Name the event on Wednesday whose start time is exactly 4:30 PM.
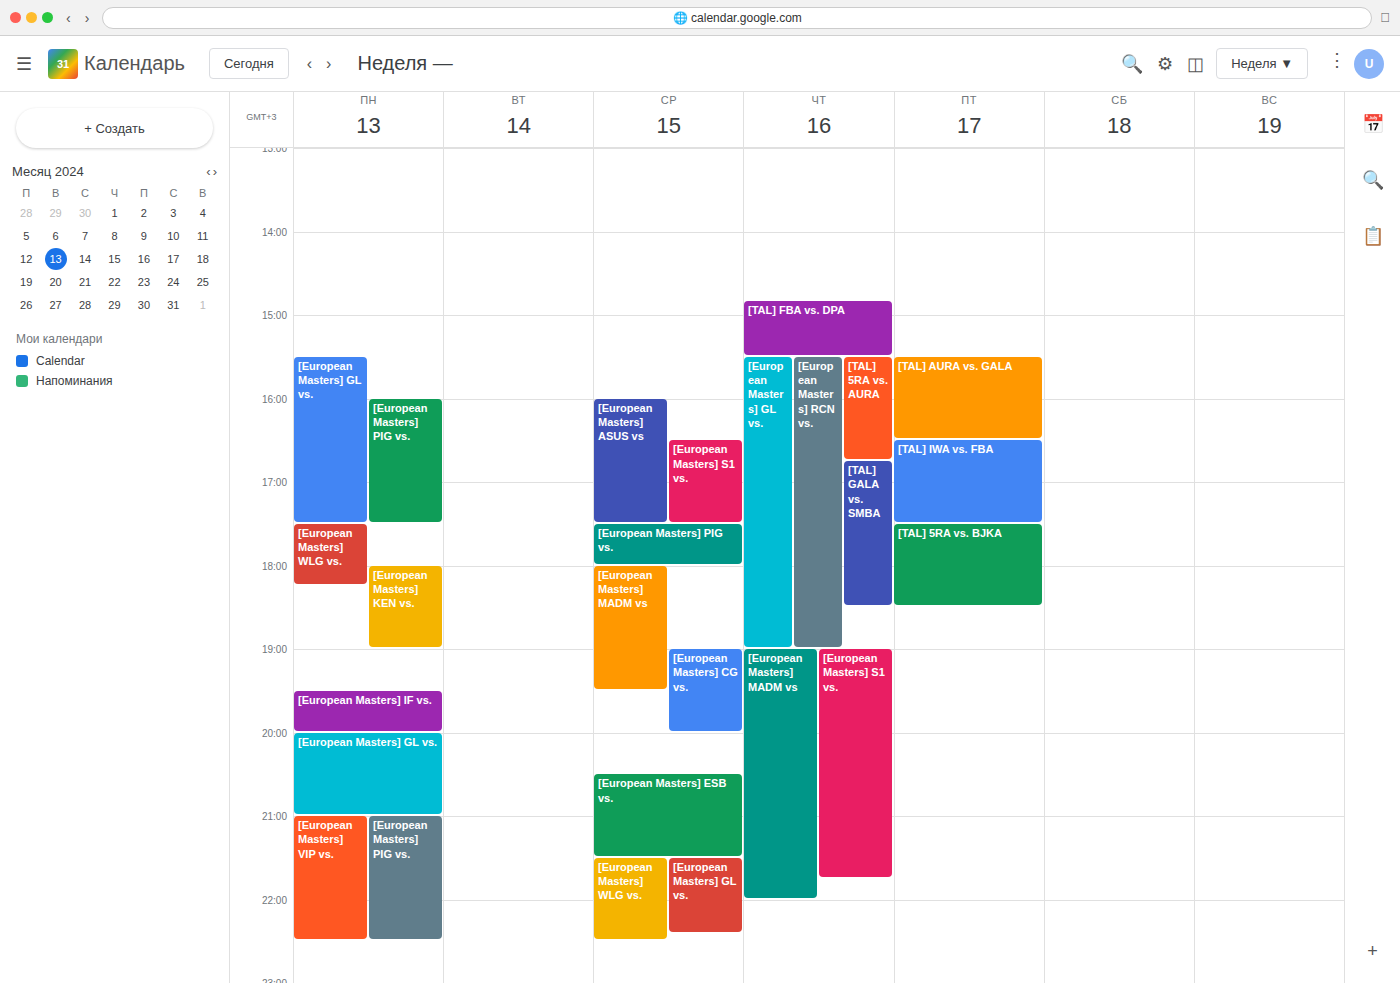
"[European Masters] S1 vs."